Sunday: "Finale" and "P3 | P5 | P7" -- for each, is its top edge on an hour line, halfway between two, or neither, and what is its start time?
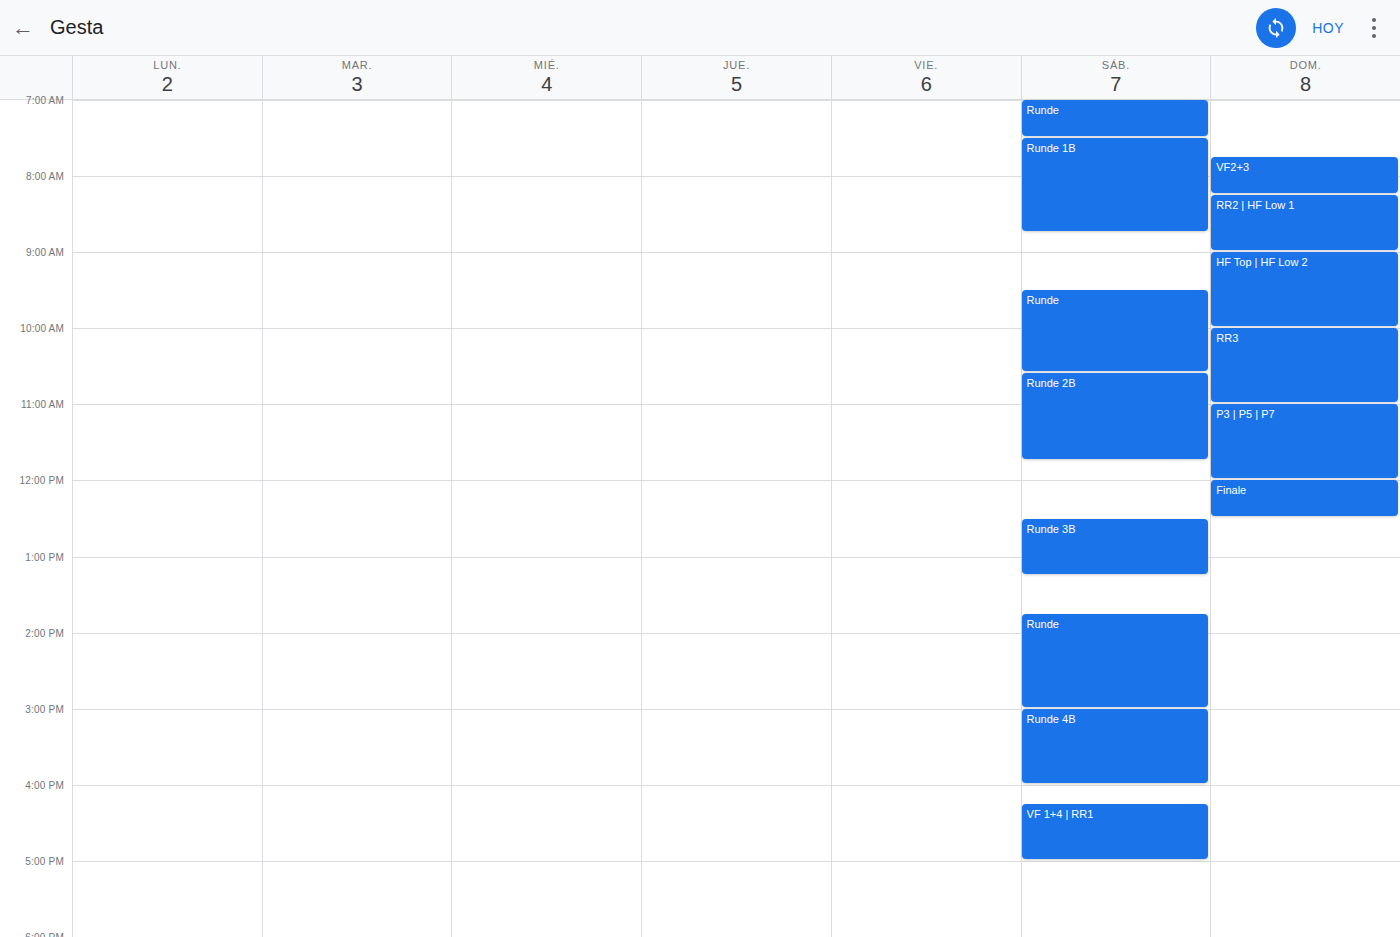
"Finale": 12:00 PM, exactly on the 12 PM line. "P3 | P5 | P7": 11:00 AM, exactly on the 11 AM line.